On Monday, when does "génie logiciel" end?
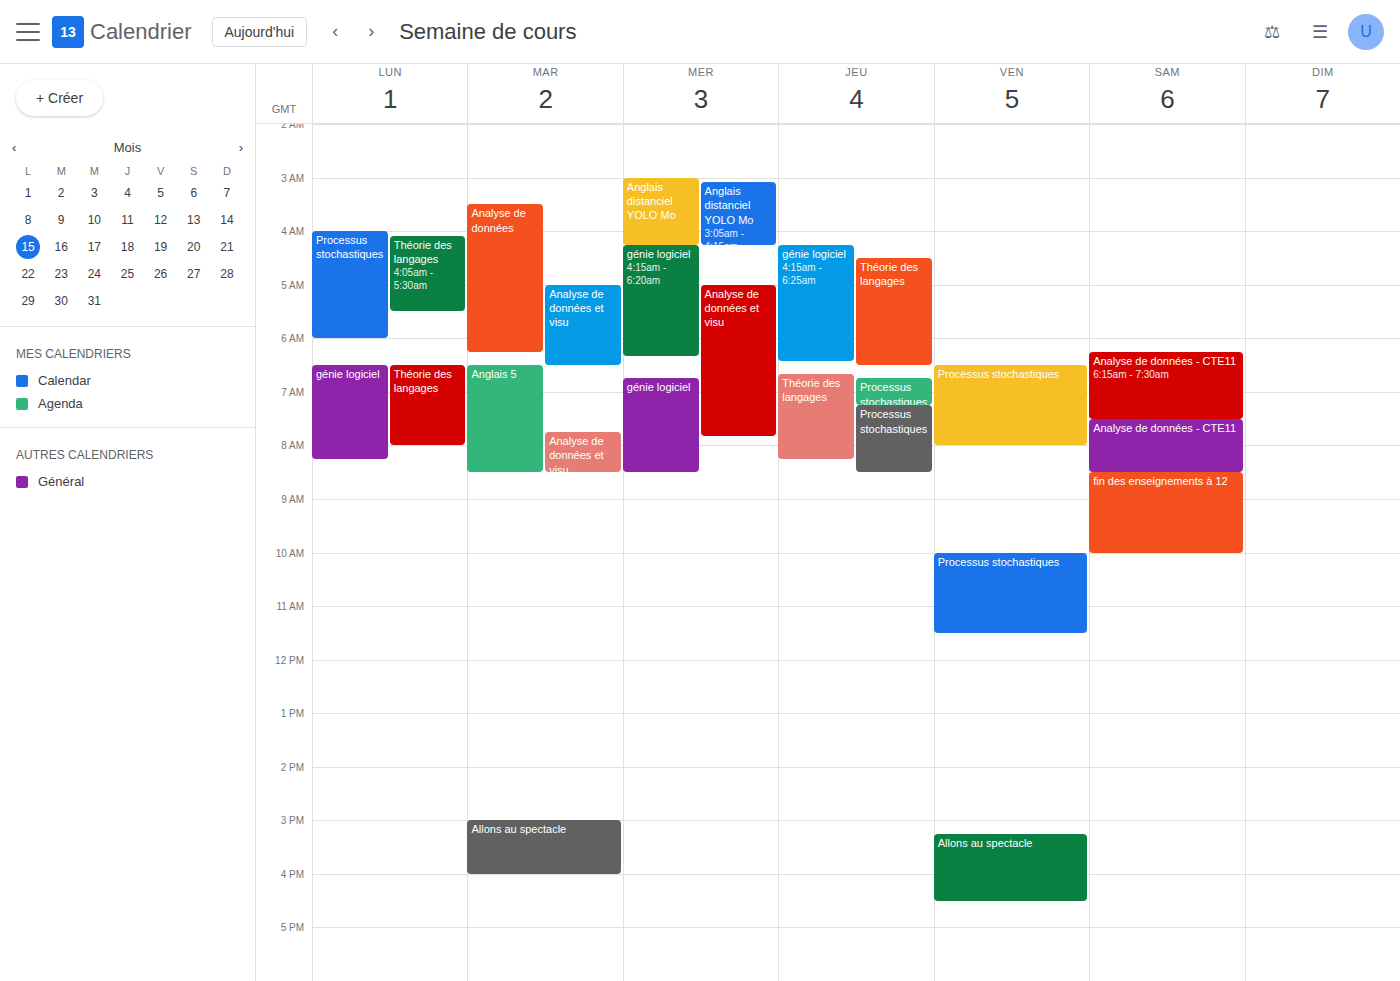
8:15 AM